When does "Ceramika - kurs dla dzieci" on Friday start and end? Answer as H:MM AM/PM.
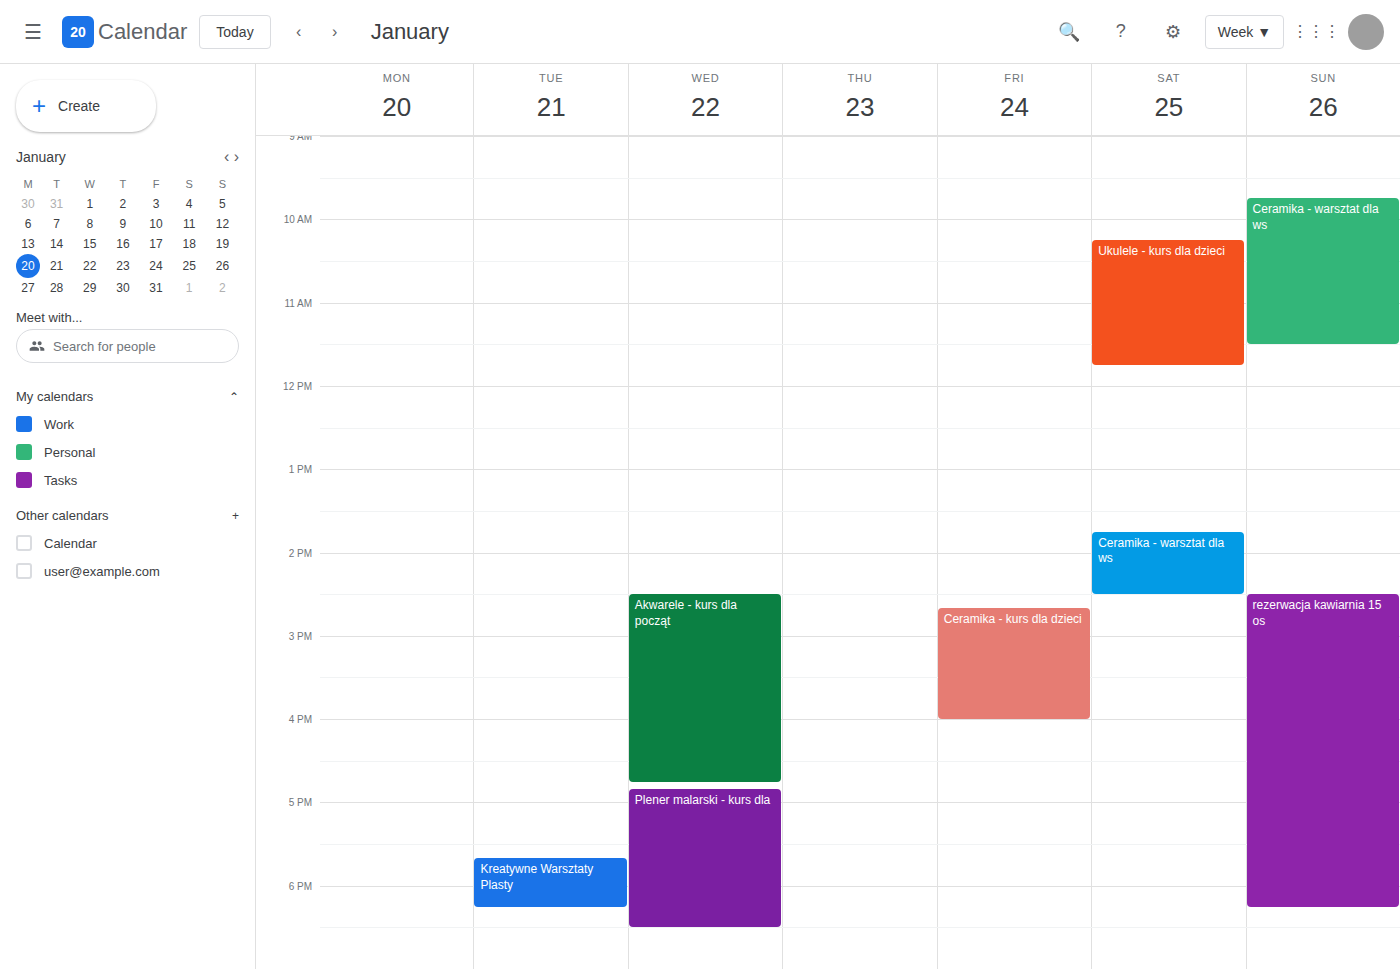
2:40 PM to 4:00 PM